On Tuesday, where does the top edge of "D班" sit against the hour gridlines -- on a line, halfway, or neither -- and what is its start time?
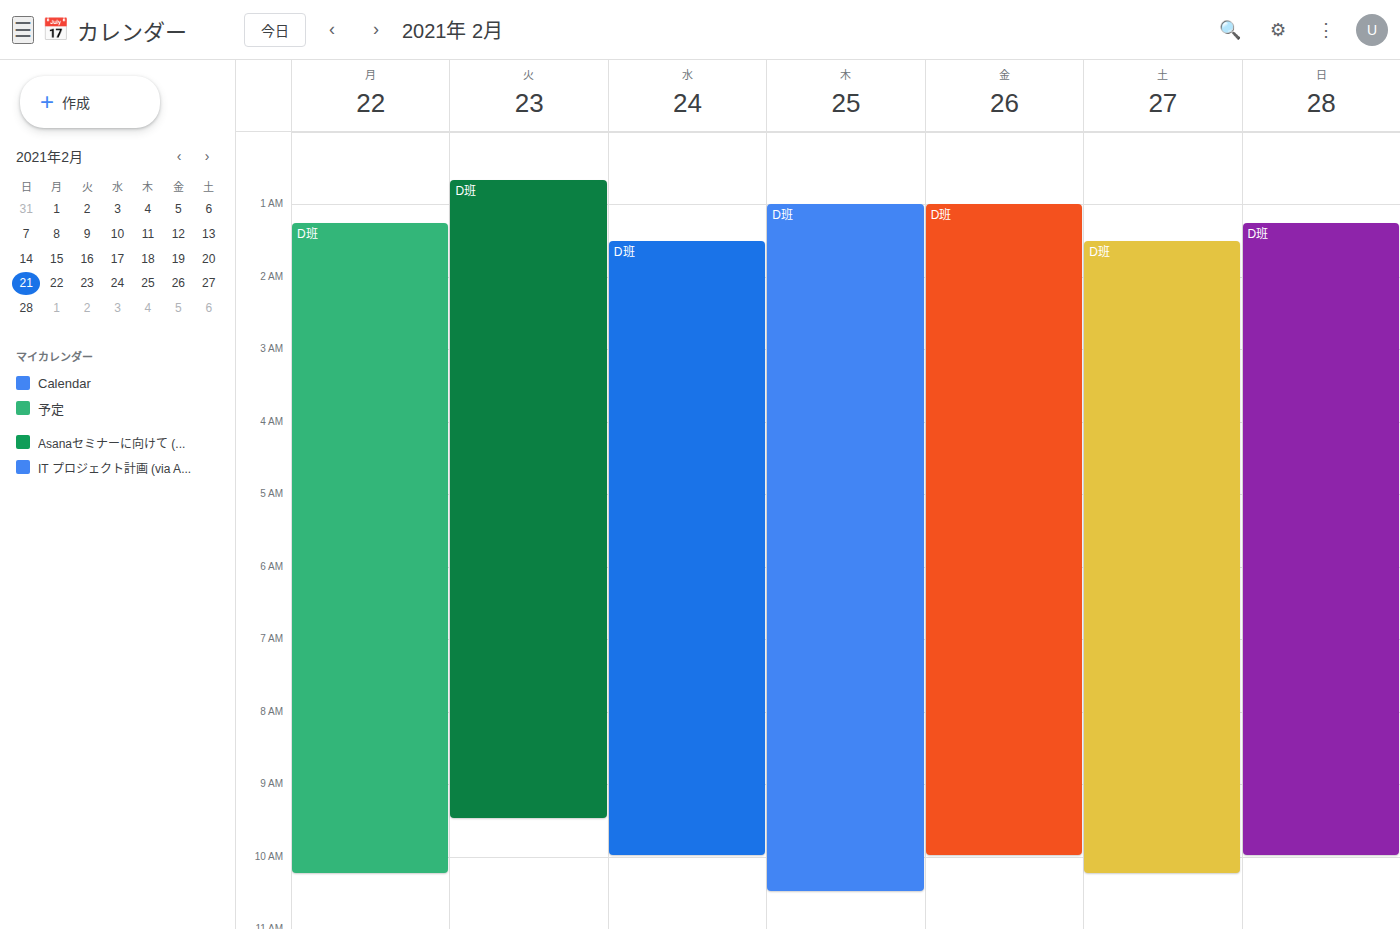
12:40 AM -- neither: 40 minutes below the 12 AM line and 20 minutes above the 1 AM line.